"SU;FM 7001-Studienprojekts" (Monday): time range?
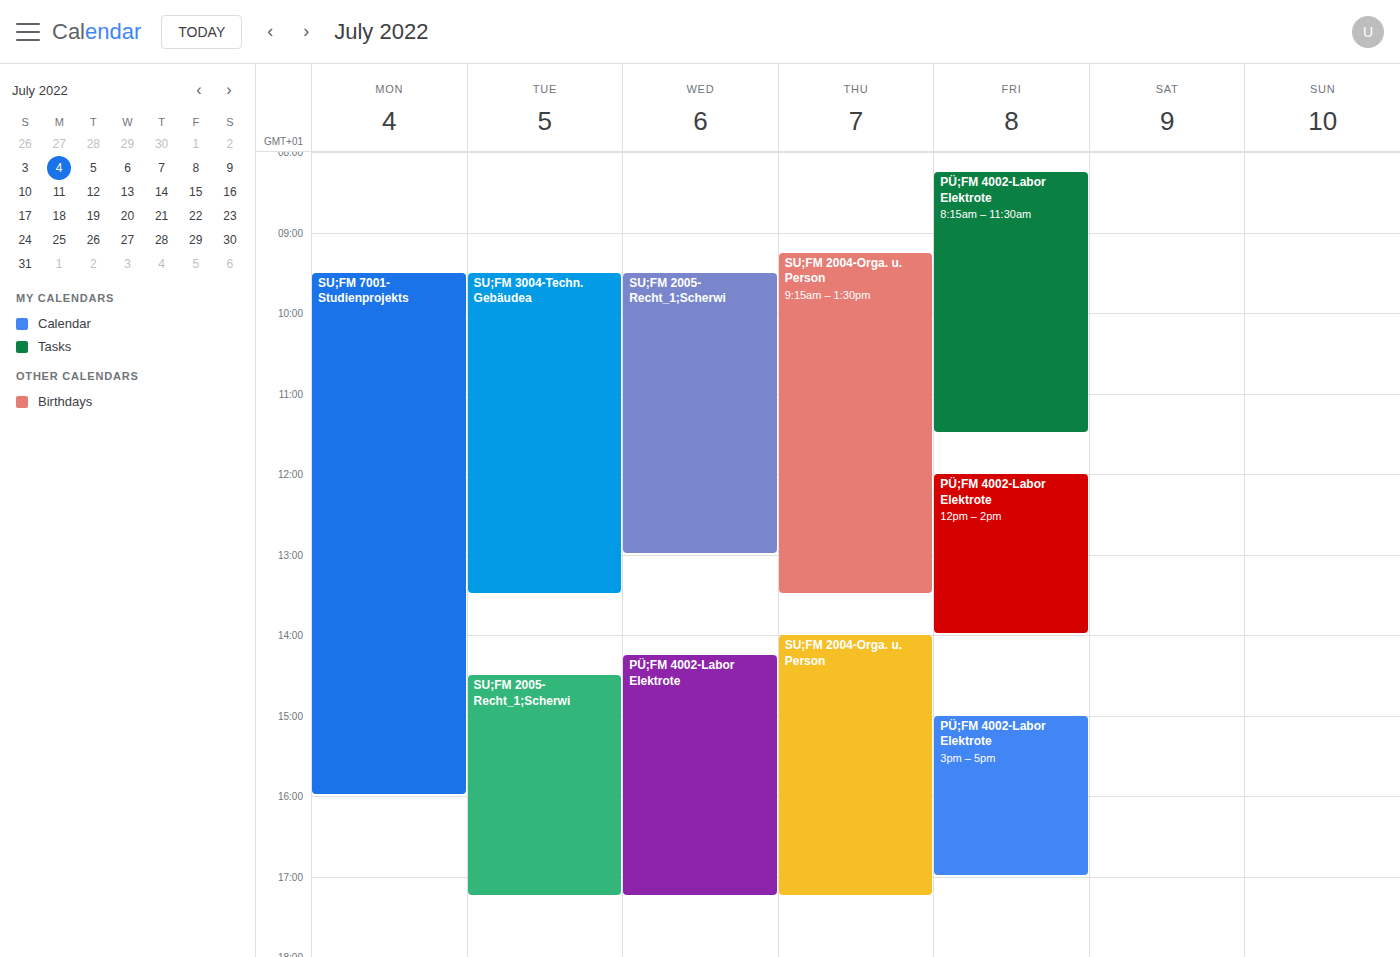
9:30 AM to 4:00 PM